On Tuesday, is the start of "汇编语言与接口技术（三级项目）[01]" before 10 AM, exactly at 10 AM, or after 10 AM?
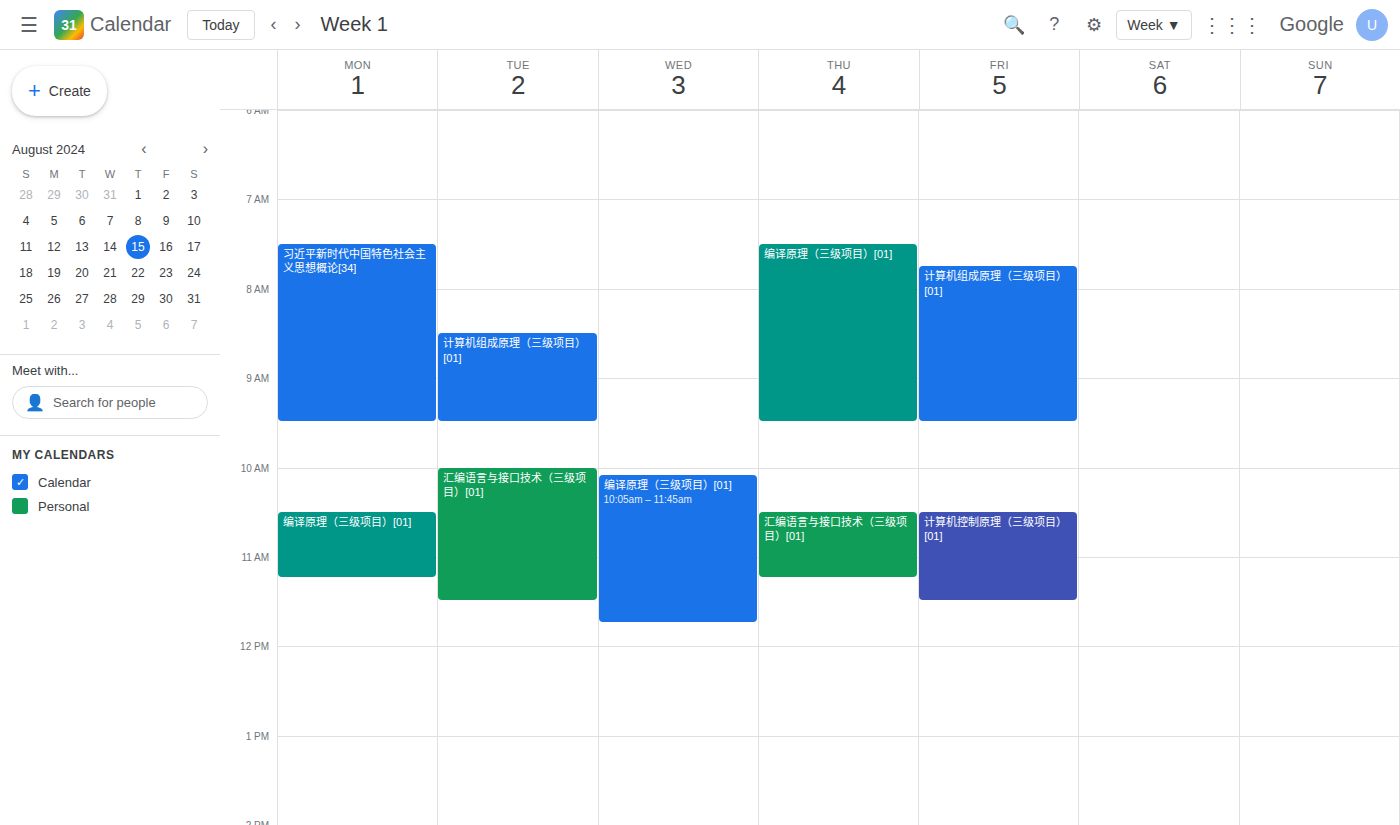
10:00 AM -- exactly at 10 AM, on the 10 AM line.